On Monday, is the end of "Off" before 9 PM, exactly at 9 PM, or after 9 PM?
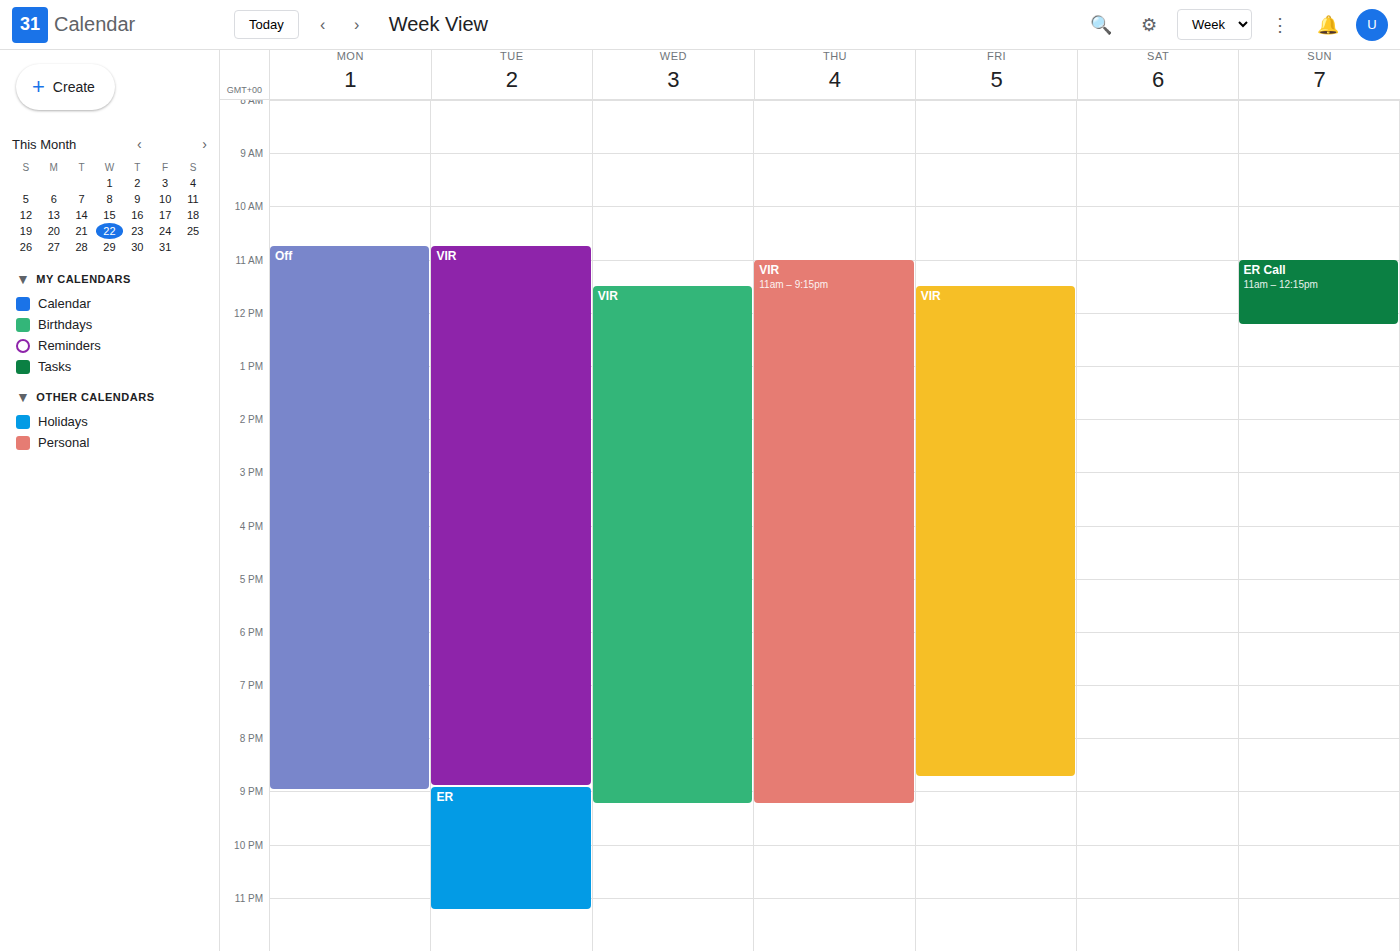
9:00 PM -- exactly at 9 PM, on the 9 PM line.